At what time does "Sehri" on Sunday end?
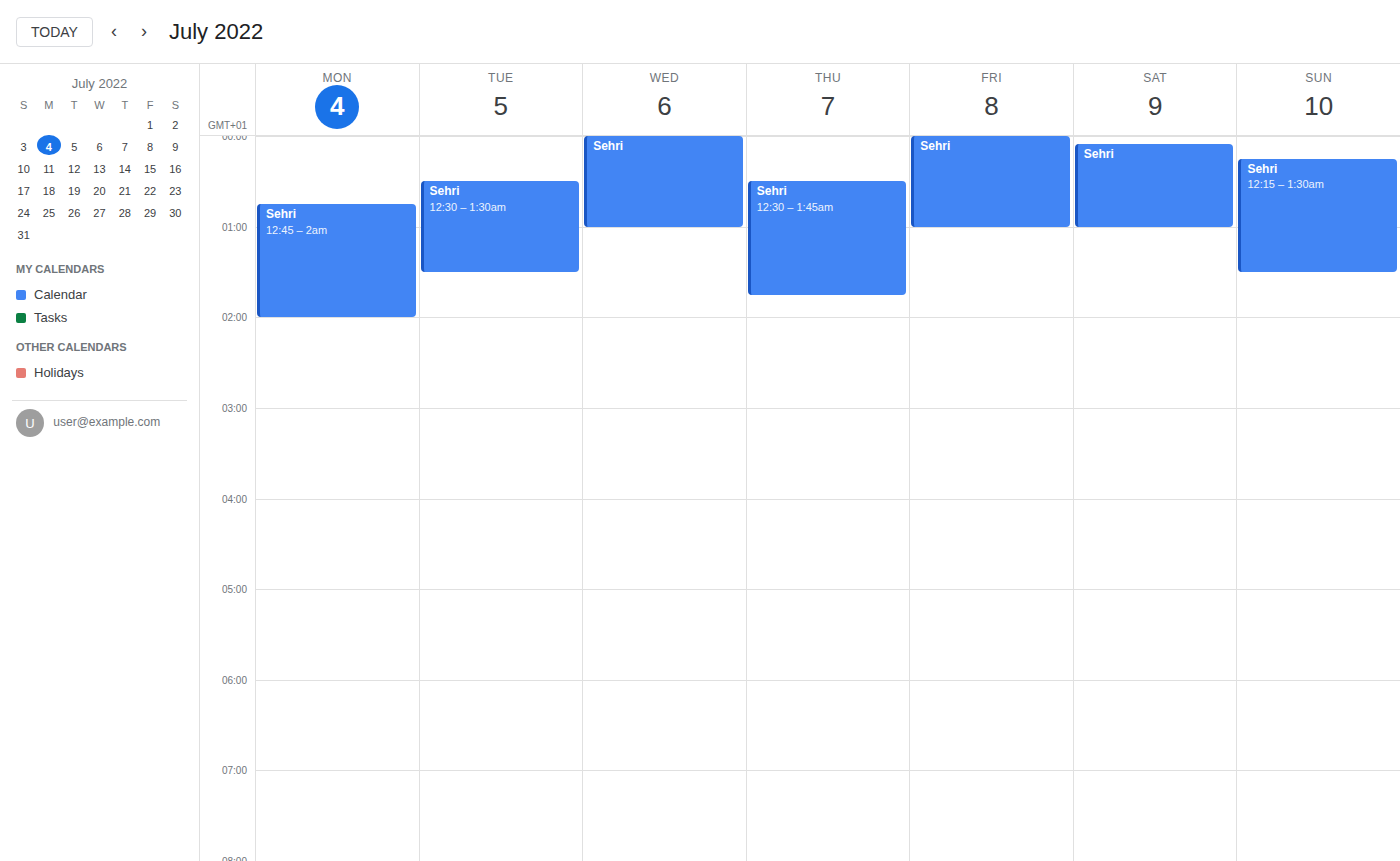
1:30 AM